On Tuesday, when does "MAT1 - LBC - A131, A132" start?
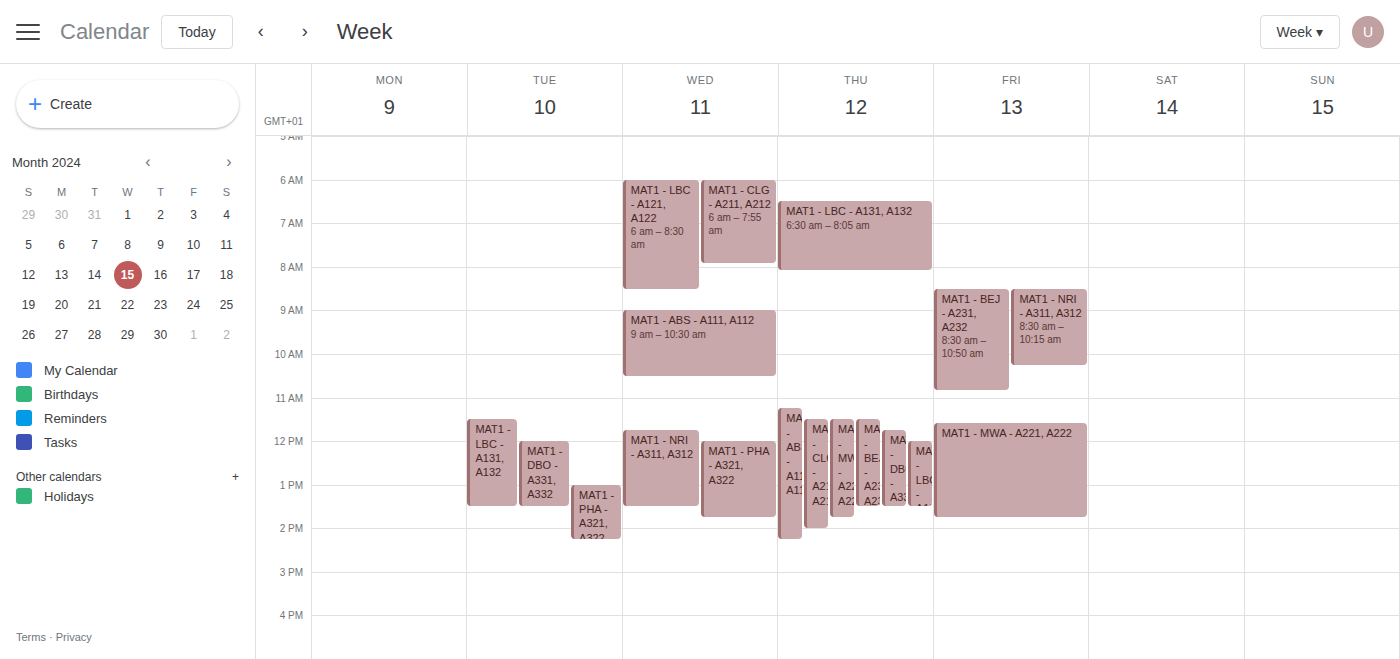
11:30 AM